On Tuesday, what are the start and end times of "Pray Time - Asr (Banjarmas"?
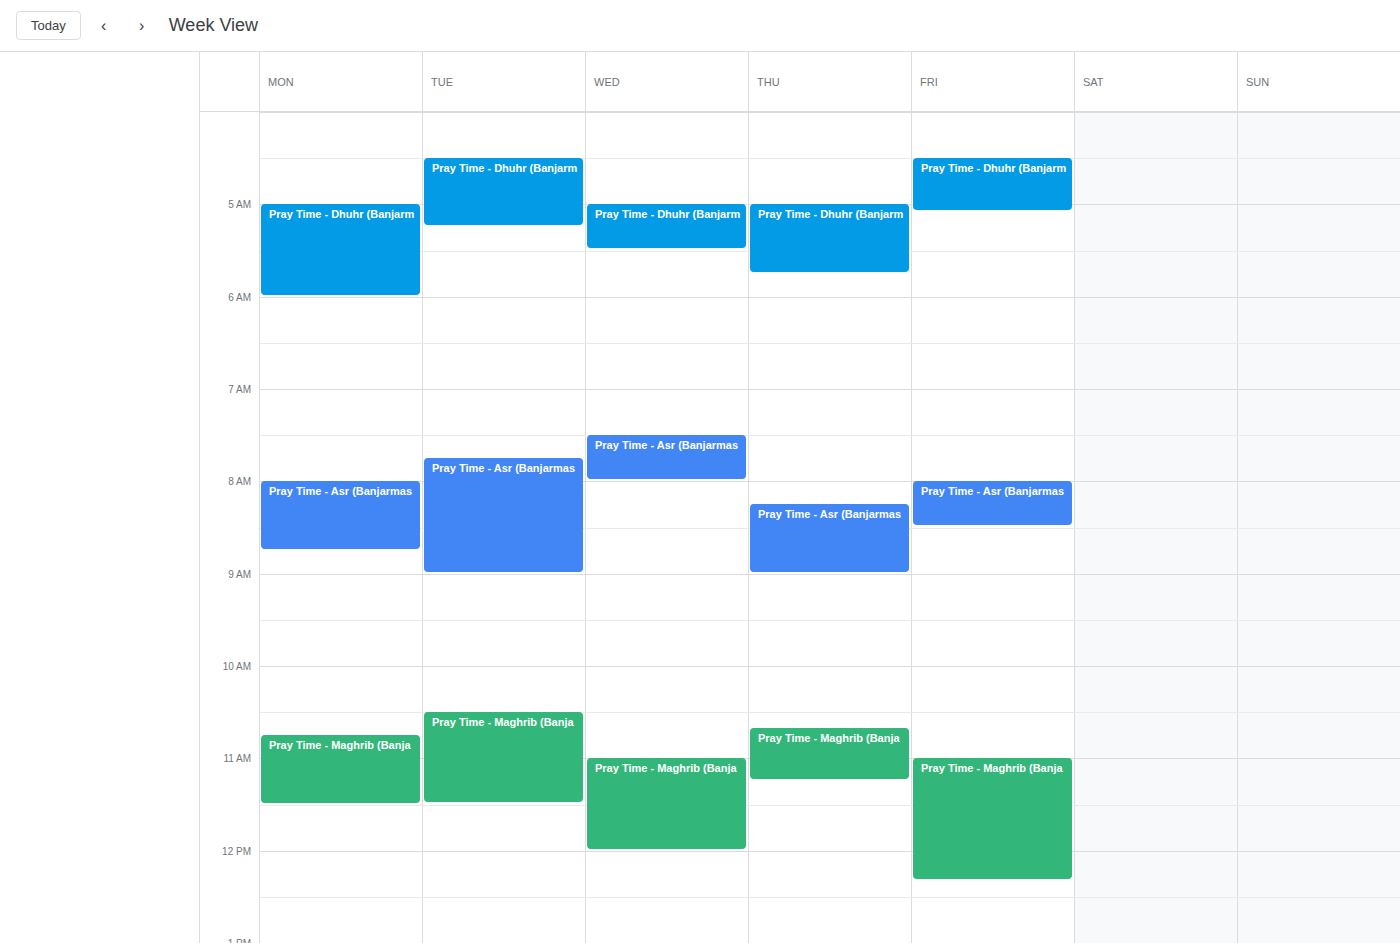
7:45 AM to 9:00 AM